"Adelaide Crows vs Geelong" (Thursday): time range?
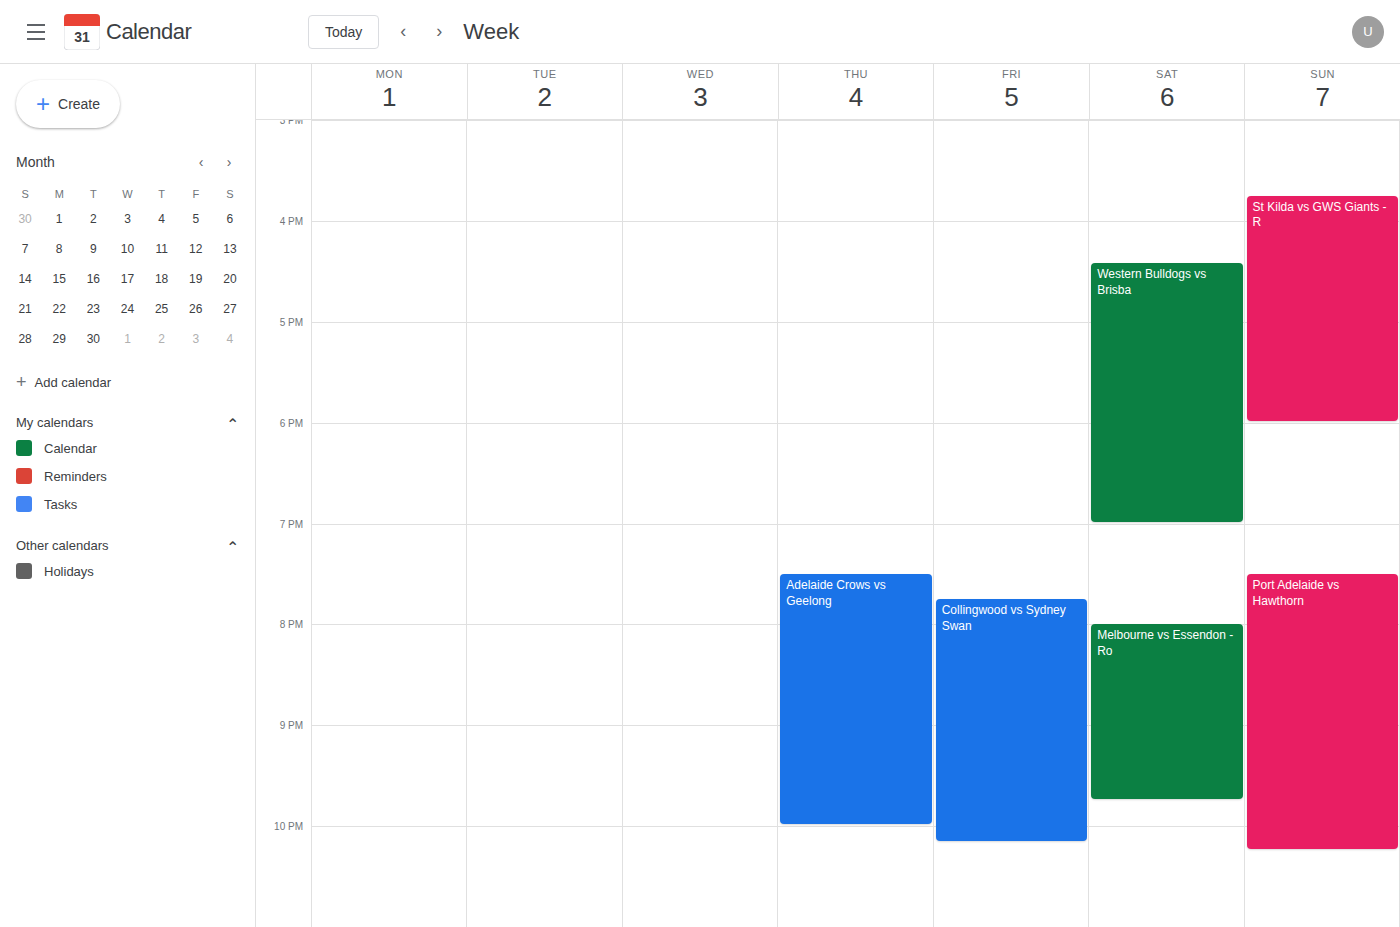
7:30 PM to 10:00 PM